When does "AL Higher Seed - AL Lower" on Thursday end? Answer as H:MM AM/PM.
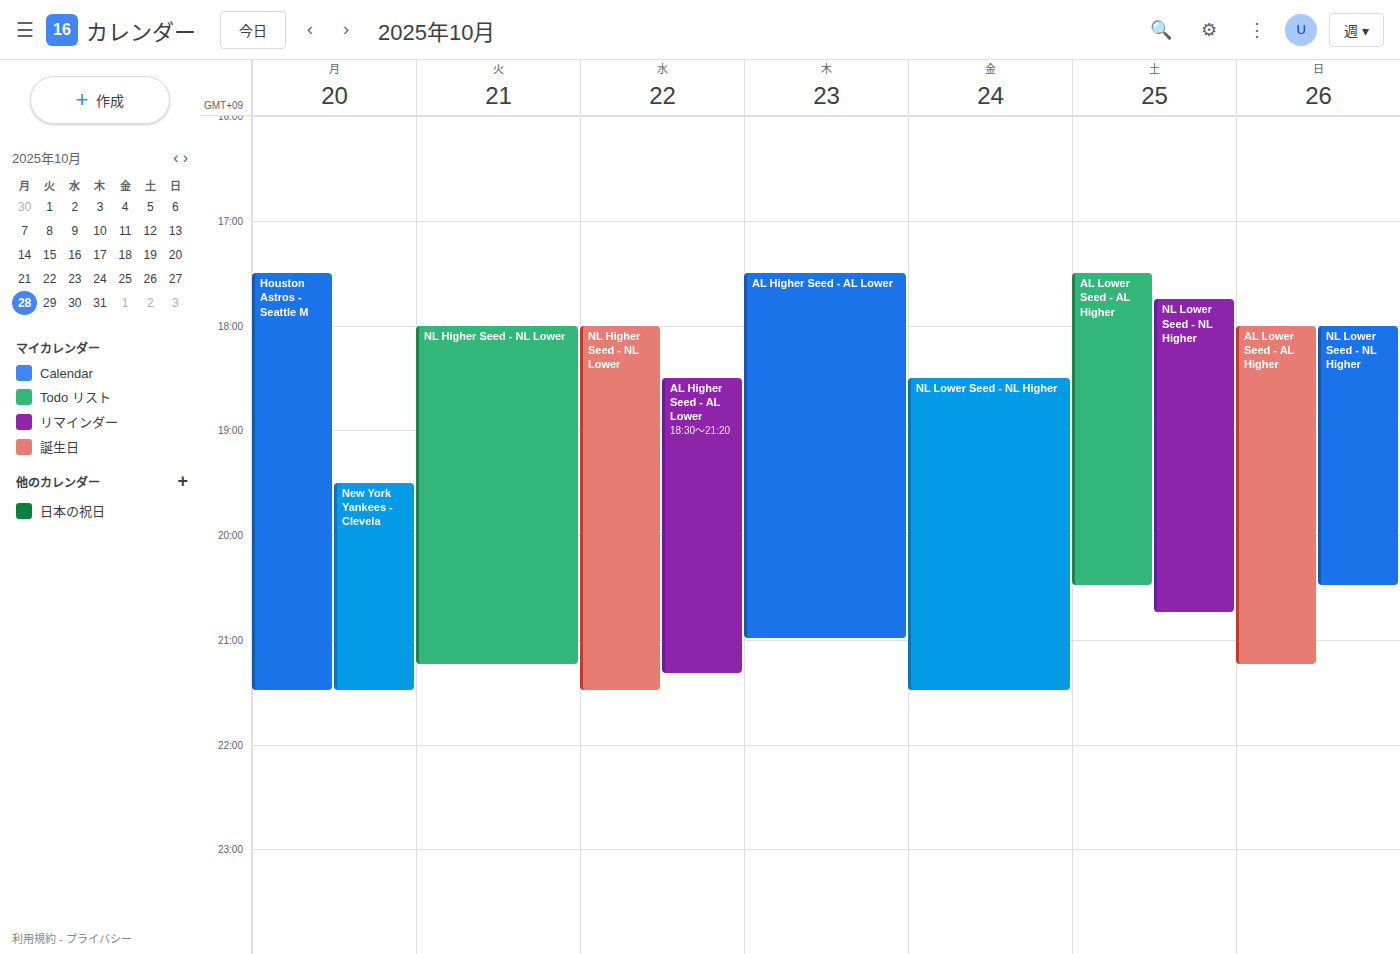
9:00 PM